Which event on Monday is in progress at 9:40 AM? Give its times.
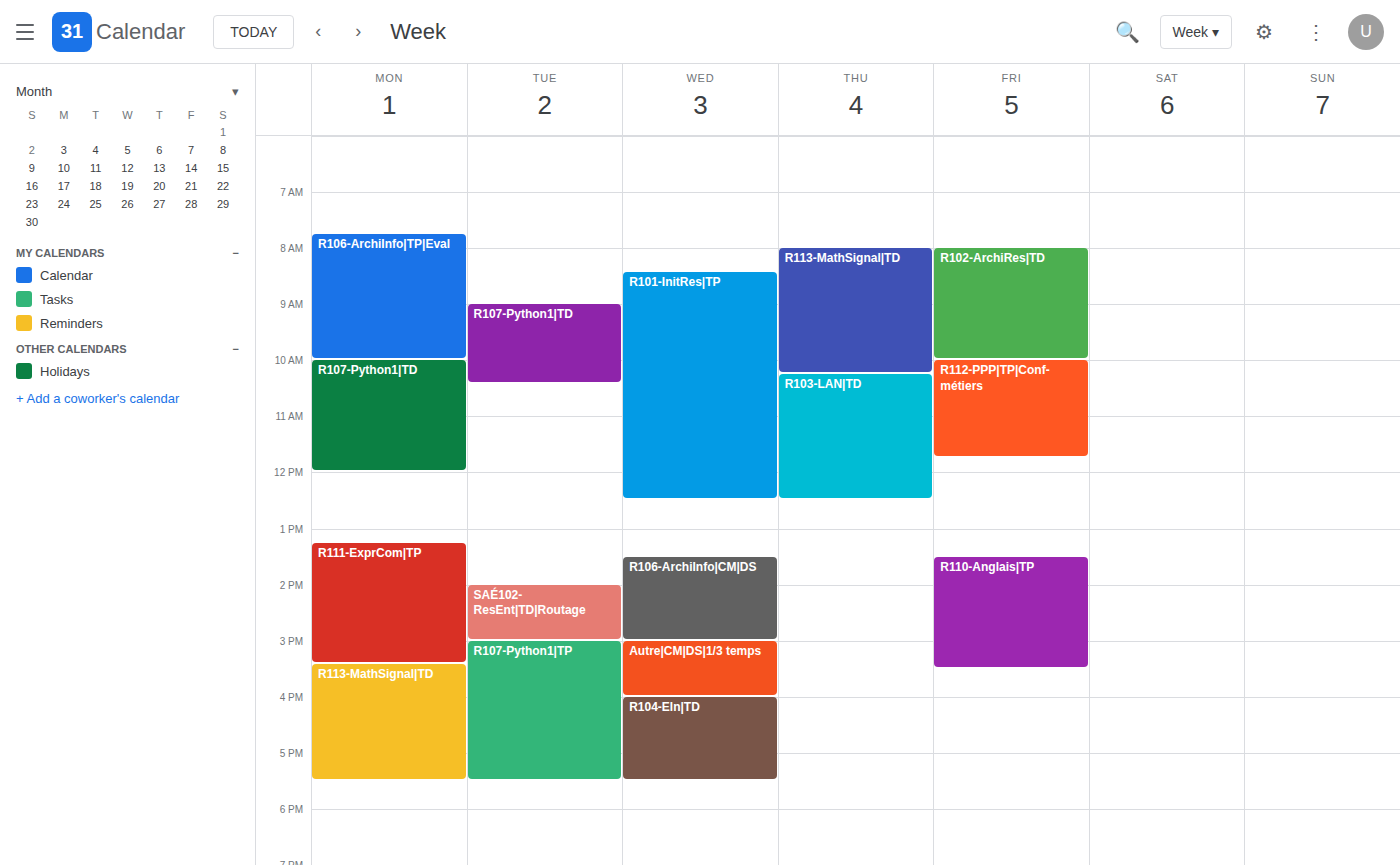
"R106-ArchiInfo|TP|Eval", 7:45 AM to 10:00 AM